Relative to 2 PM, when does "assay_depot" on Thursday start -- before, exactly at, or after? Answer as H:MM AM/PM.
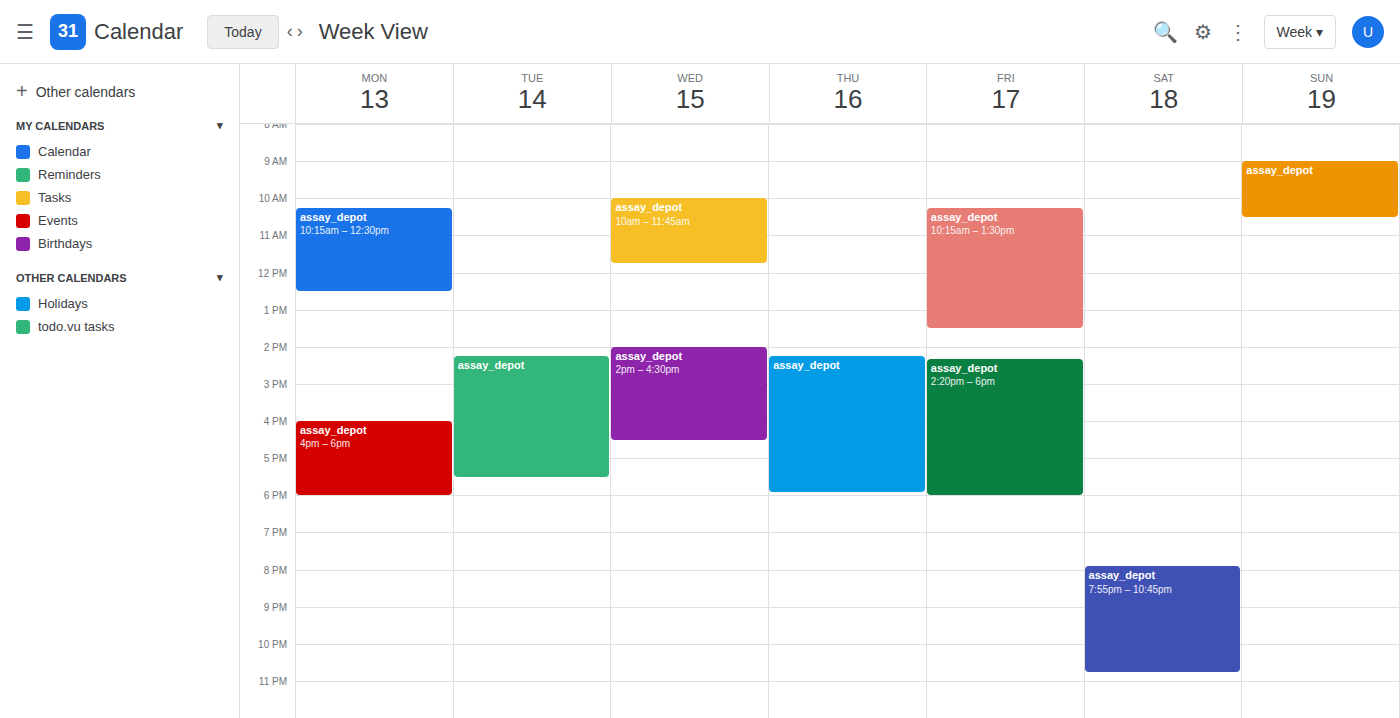
2:15 PM -- after 2 PM, 15 minutes below the 2 PM line.